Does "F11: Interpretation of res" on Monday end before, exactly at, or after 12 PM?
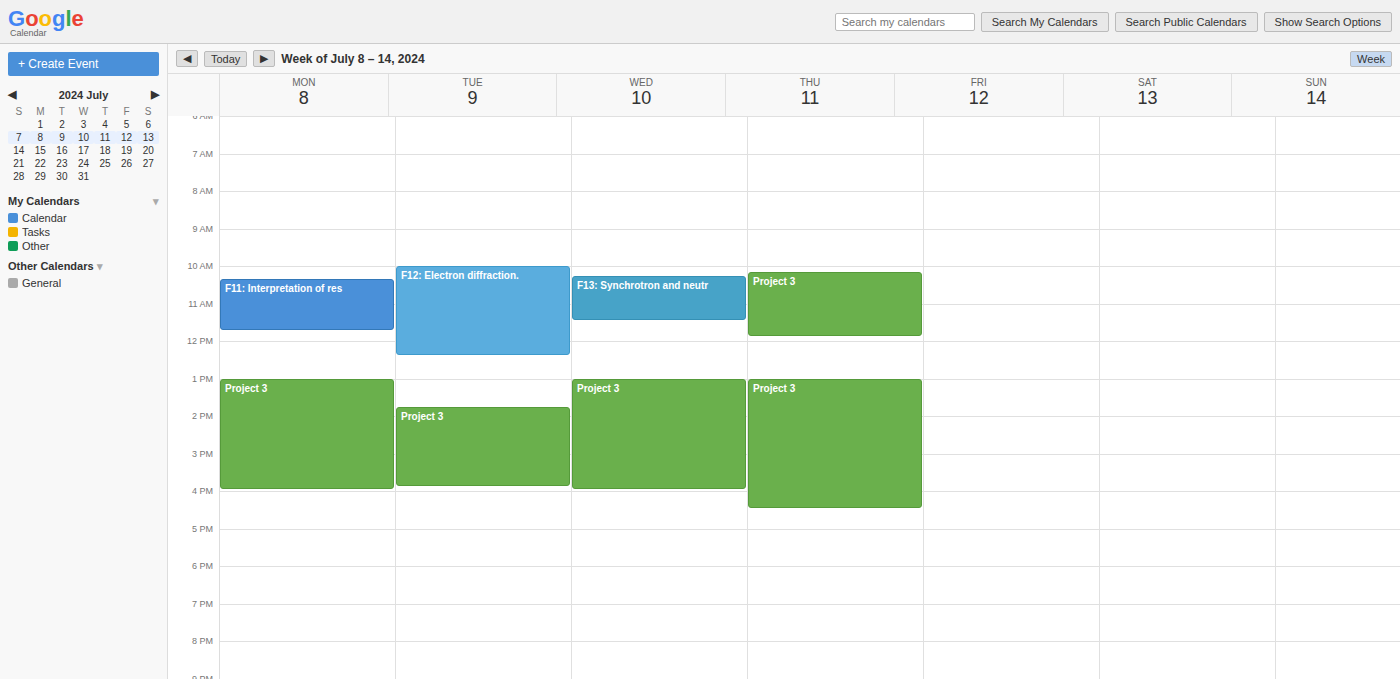
11:45 AM -- before 12 PM, 15 minutes above the 12 PM line.